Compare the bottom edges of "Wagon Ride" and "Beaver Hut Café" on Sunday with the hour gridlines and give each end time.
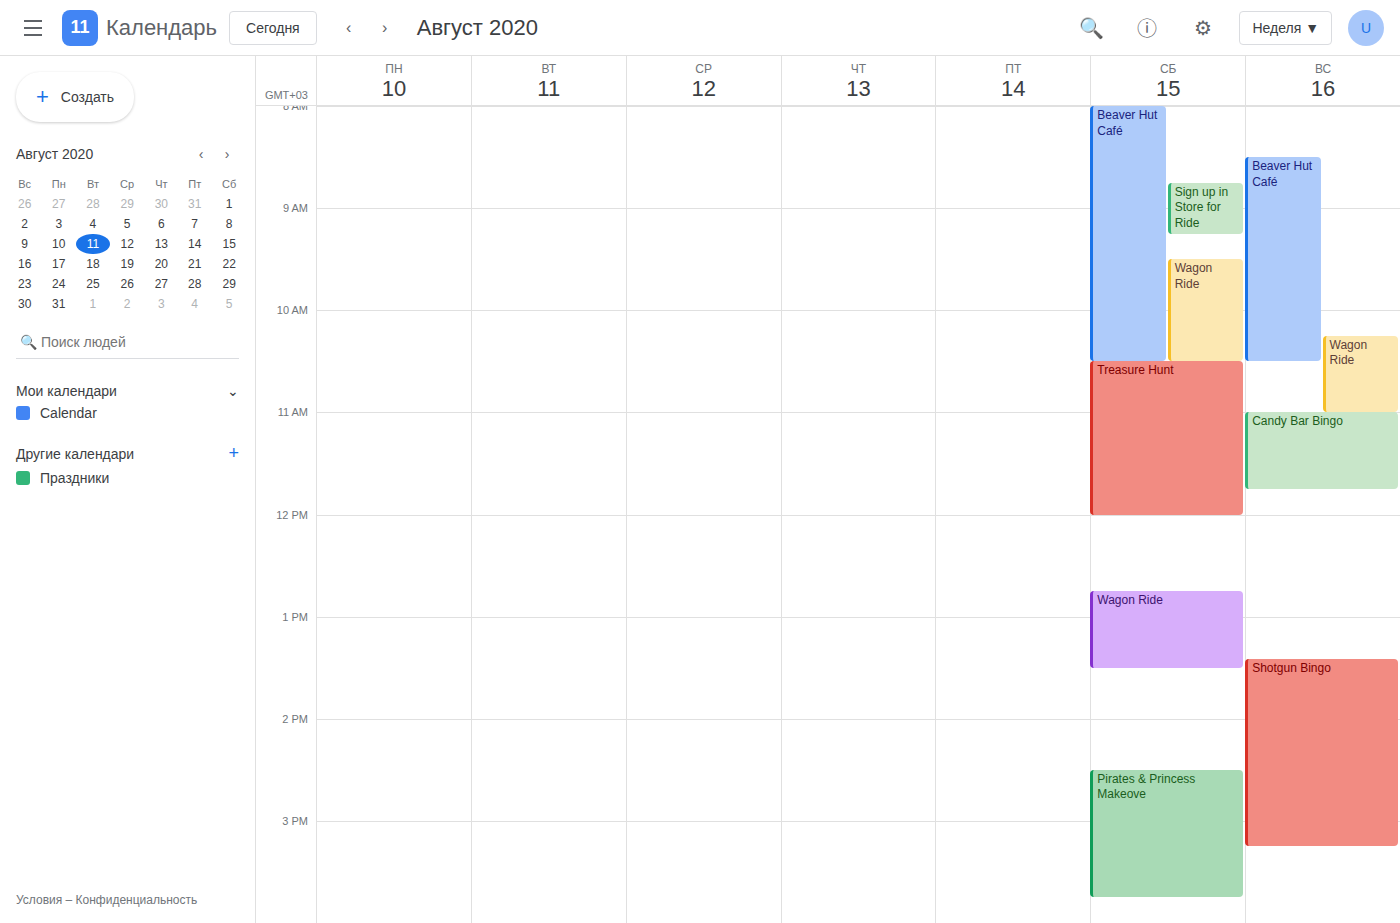
"Wagon Ride": 11:00 AM, exactly on the 11 AM line. "Beaver Hut Café": 10:30 AM, halfway between the 10 AM and 11 AM lines.